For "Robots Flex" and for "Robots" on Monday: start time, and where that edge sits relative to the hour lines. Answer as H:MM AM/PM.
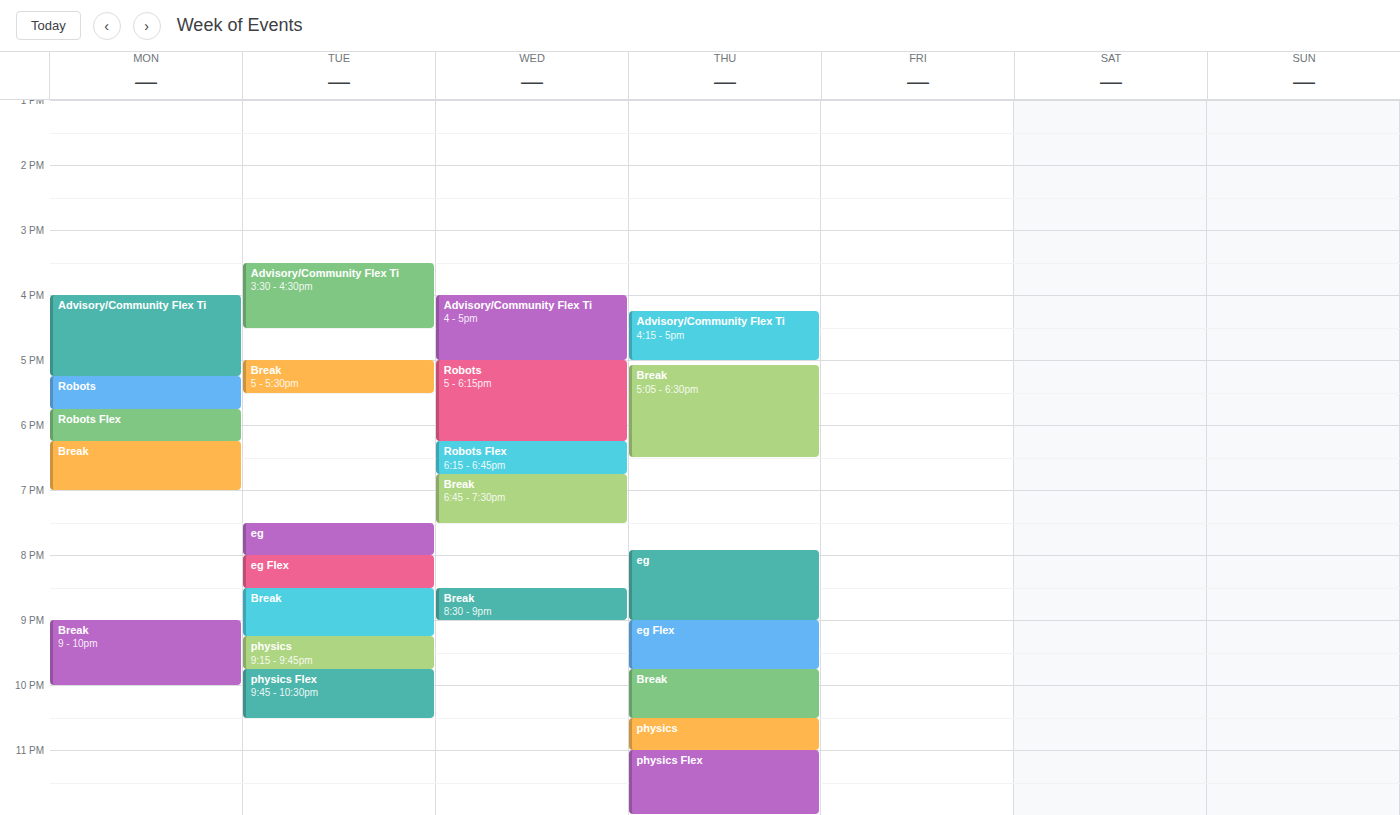
"Robots Flex": 5:45 PM, neither: three quarters of the way from the 5 PM line to the 6 PM line. "Robots": 5:15 PM, neither: a quarter of the way from the 5 PM line to the 6 PM line.